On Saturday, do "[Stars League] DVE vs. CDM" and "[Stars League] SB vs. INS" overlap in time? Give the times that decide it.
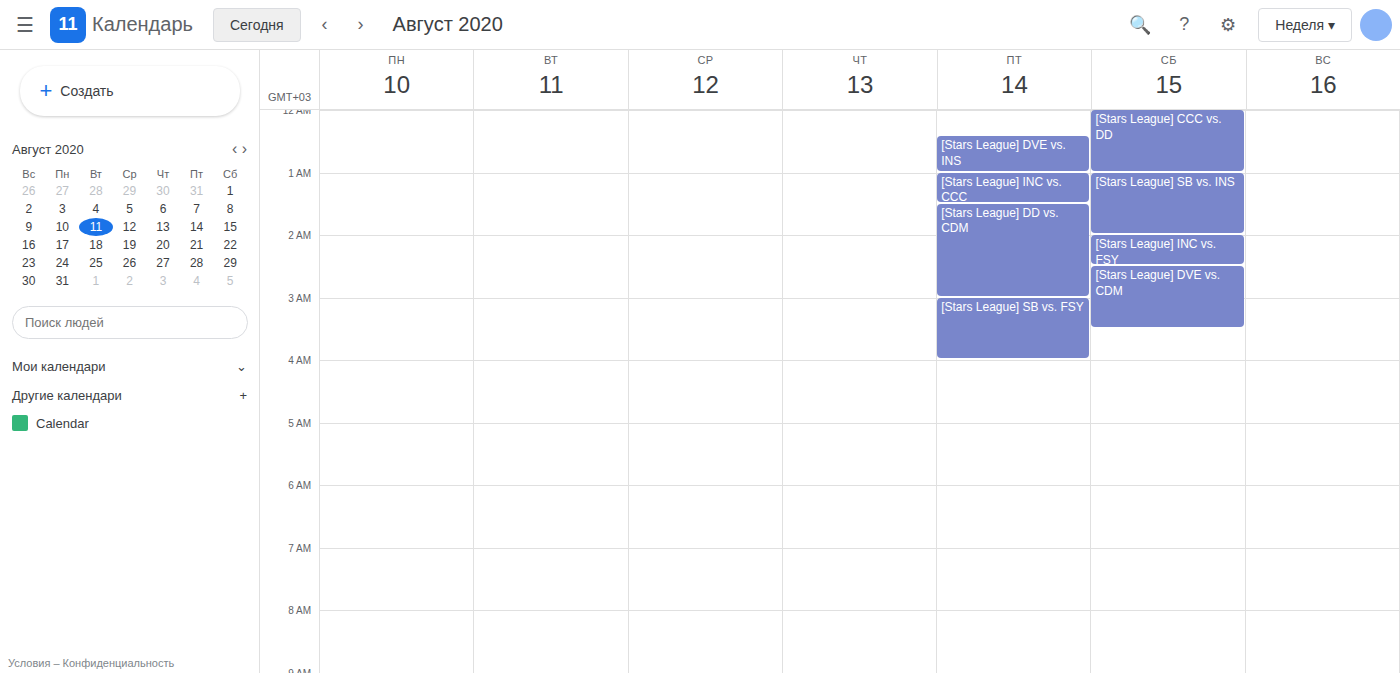
"[Stars League] SB vs. INS" ends at 02:00 and "[Stars League] DVE vs. CDM" starts at 02:30 -- no overlap.